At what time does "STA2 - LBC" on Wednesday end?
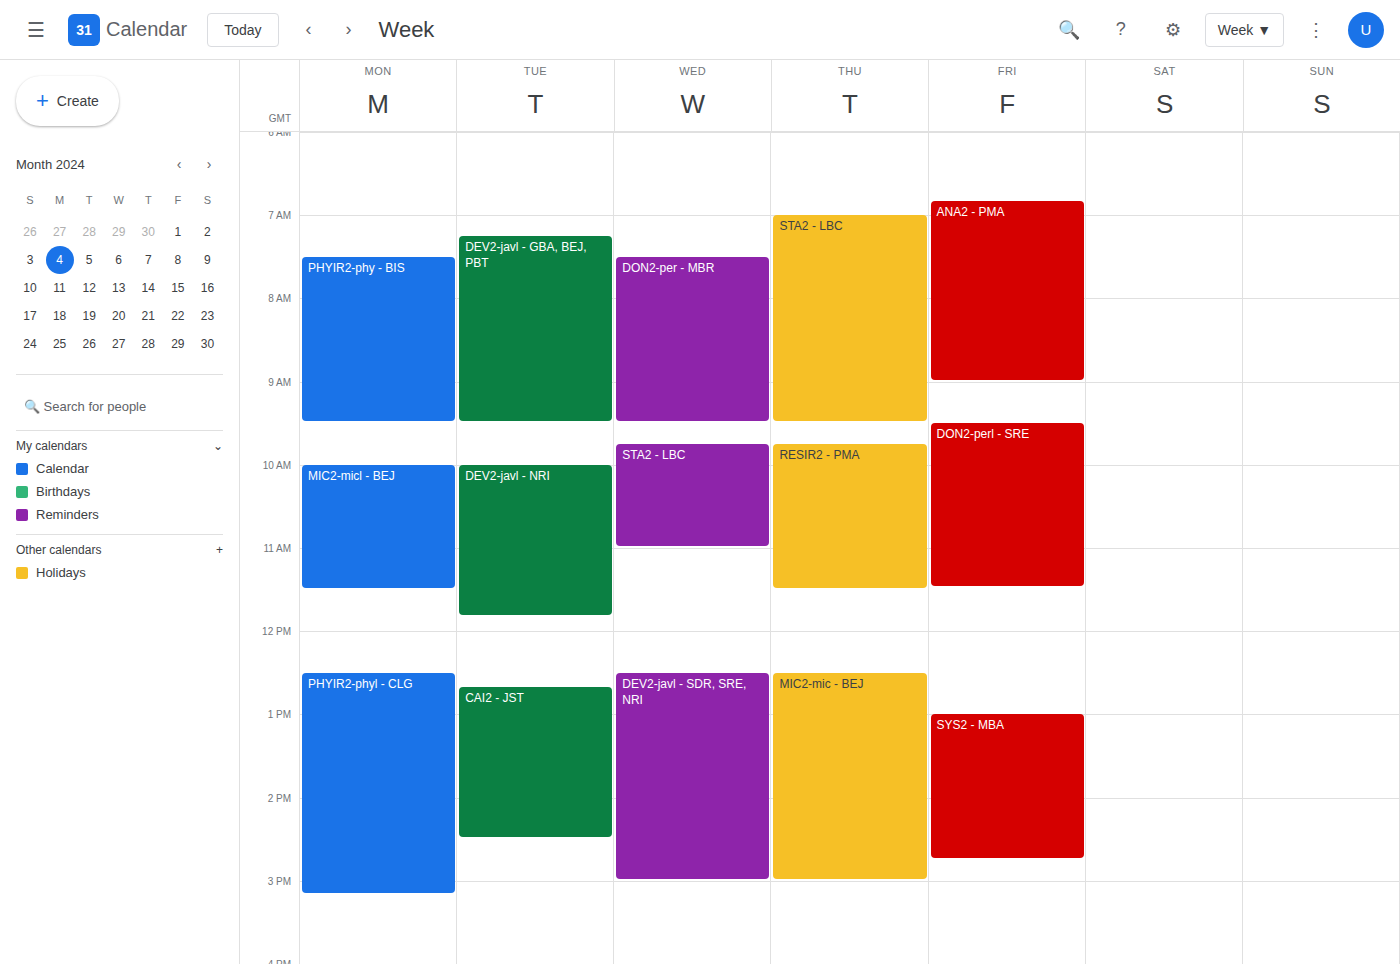
11:00 AM